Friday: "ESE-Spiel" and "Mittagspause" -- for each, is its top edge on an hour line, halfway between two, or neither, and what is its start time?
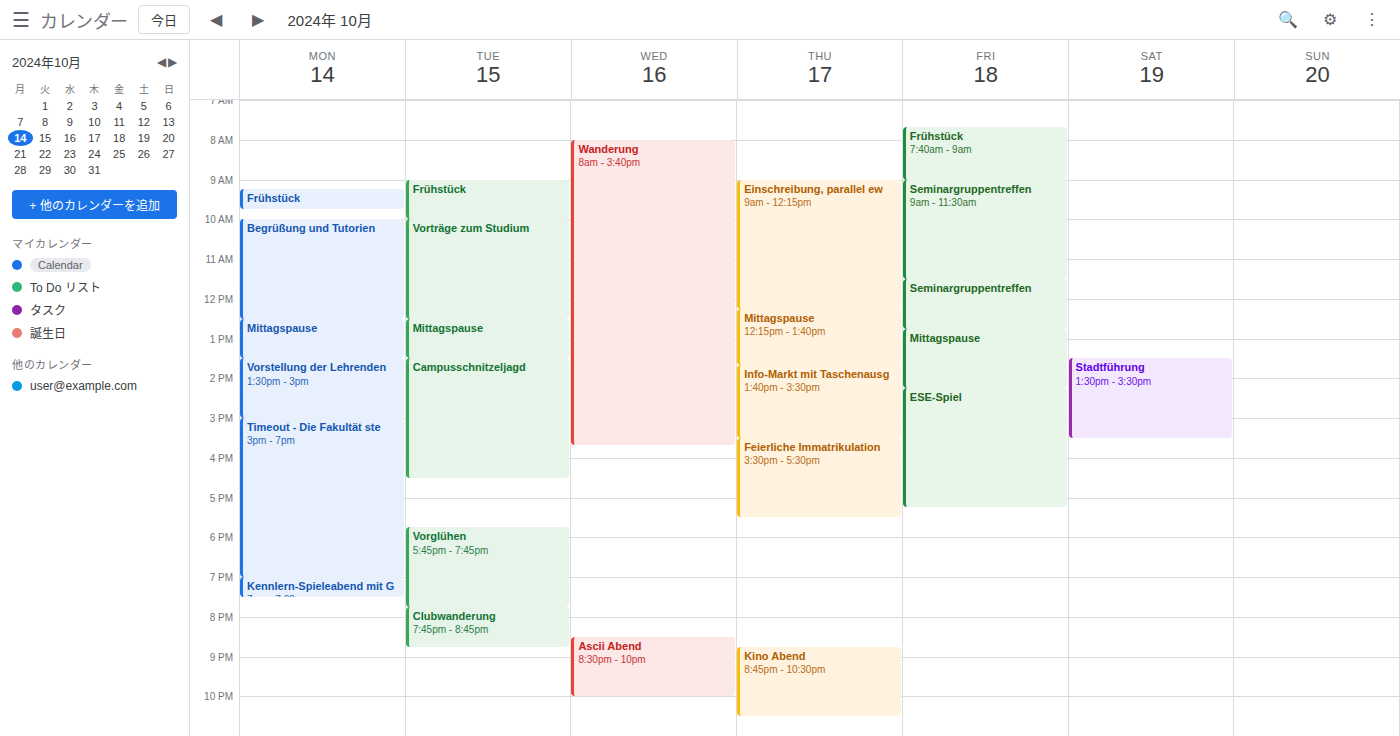
"ESE-Spiel": 2:15 PM, neither: a quarter of the way from the 2 PM line to the 3 PM line. "Mittagspause": 12:45 PM, neither: three quarters of the way from the 12 PM line to the 1 PM line.